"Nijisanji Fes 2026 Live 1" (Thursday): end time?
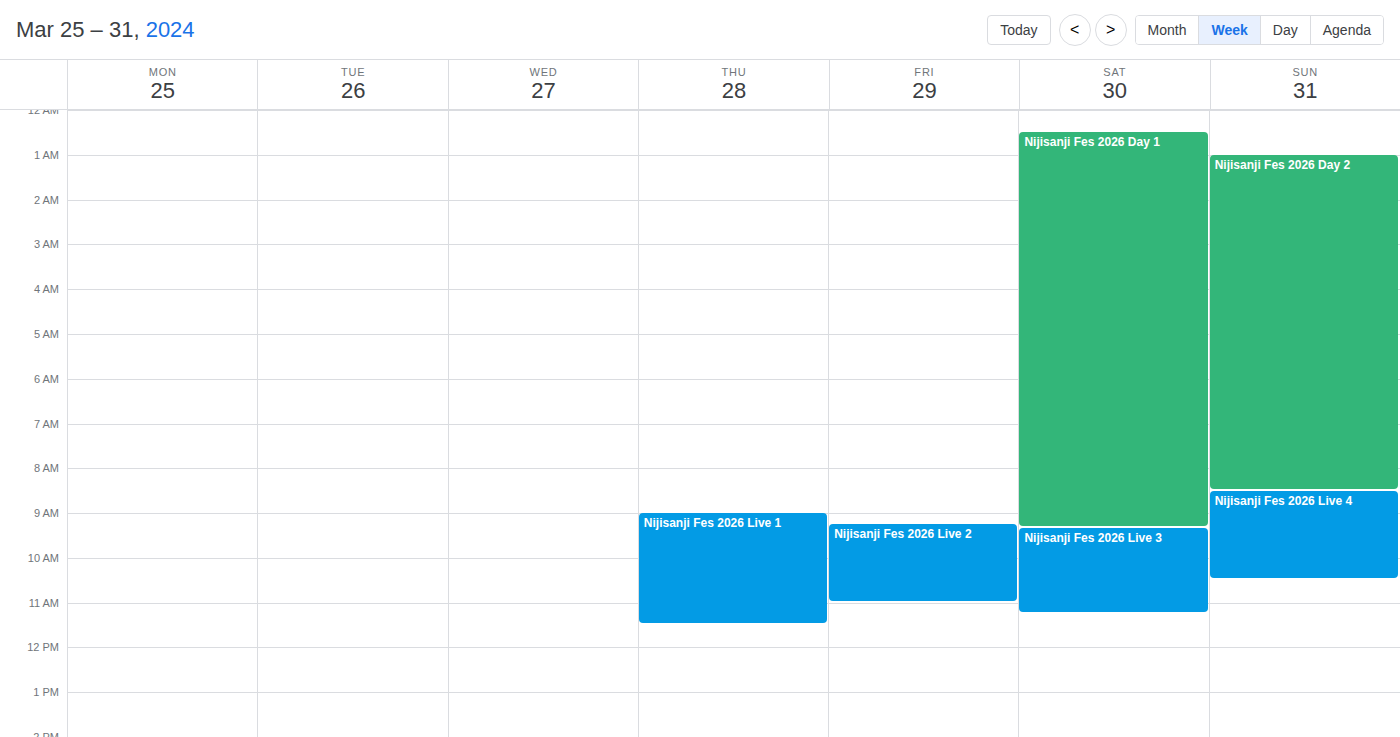
11:30 AM